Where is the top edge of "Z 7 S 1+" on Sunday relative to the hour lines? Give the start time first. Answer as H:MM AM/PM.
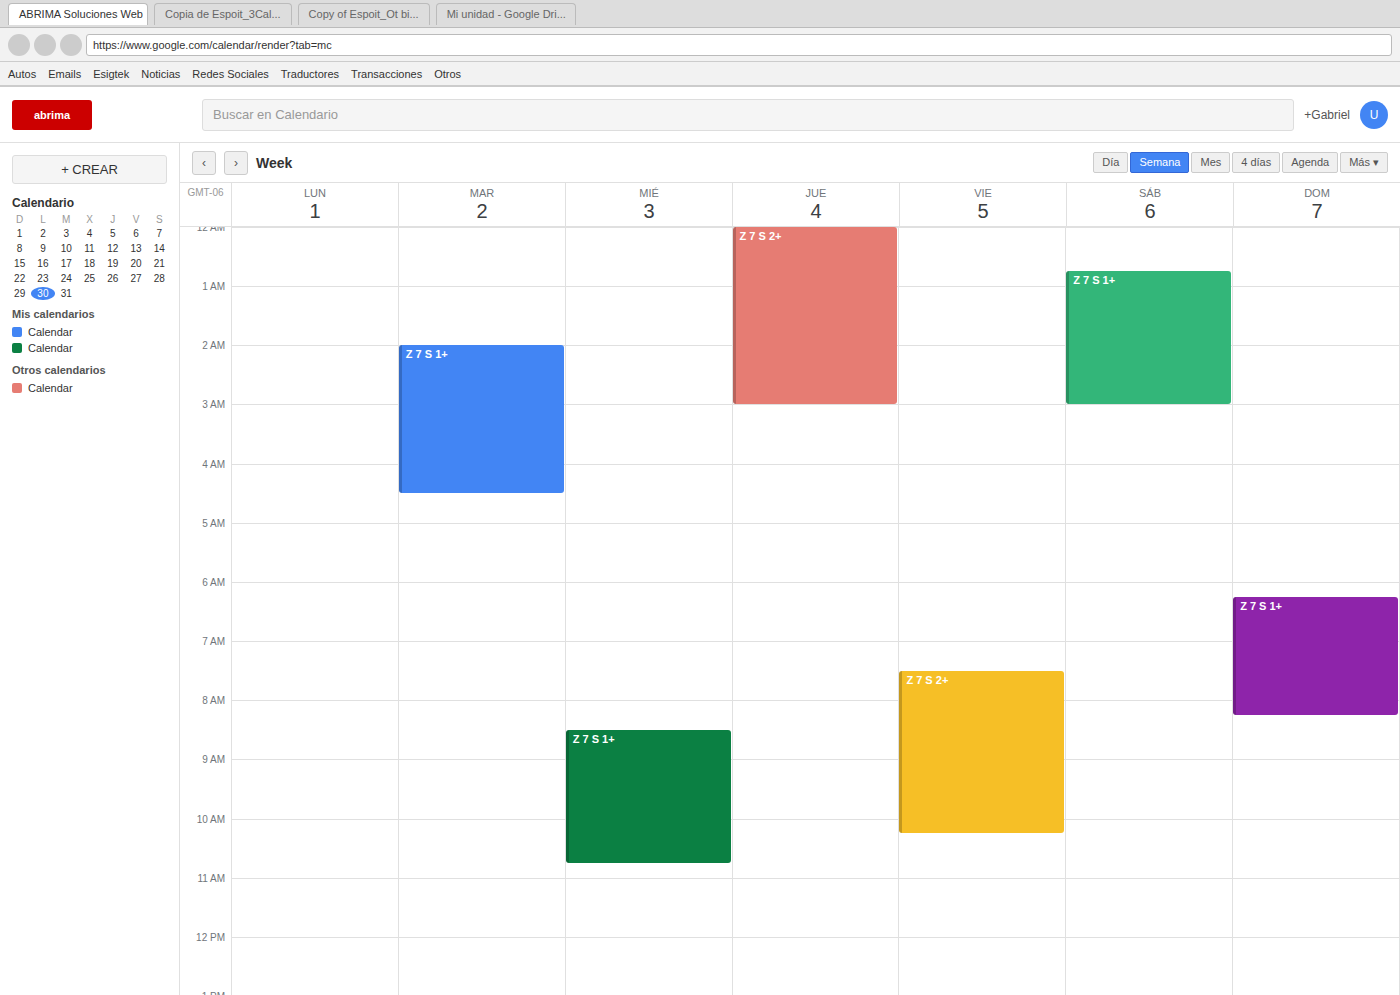
6:15 AM -- neither: a quarter of the way from the 6 AM line to the 7 AM line.